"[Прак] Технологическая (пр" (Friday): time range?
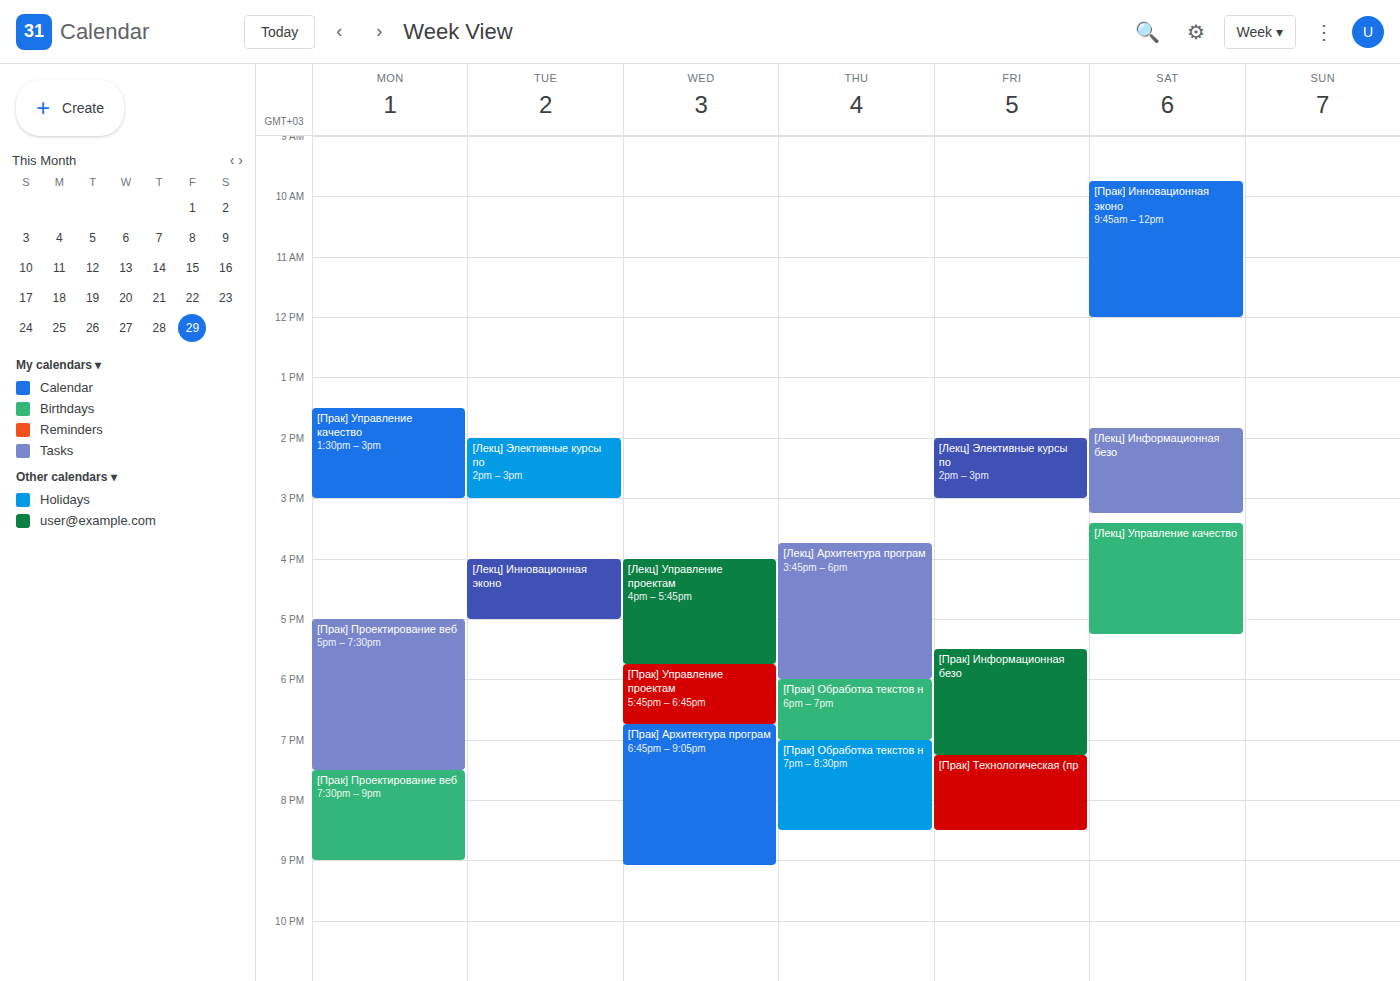
7:15 PM to 8:30 PM